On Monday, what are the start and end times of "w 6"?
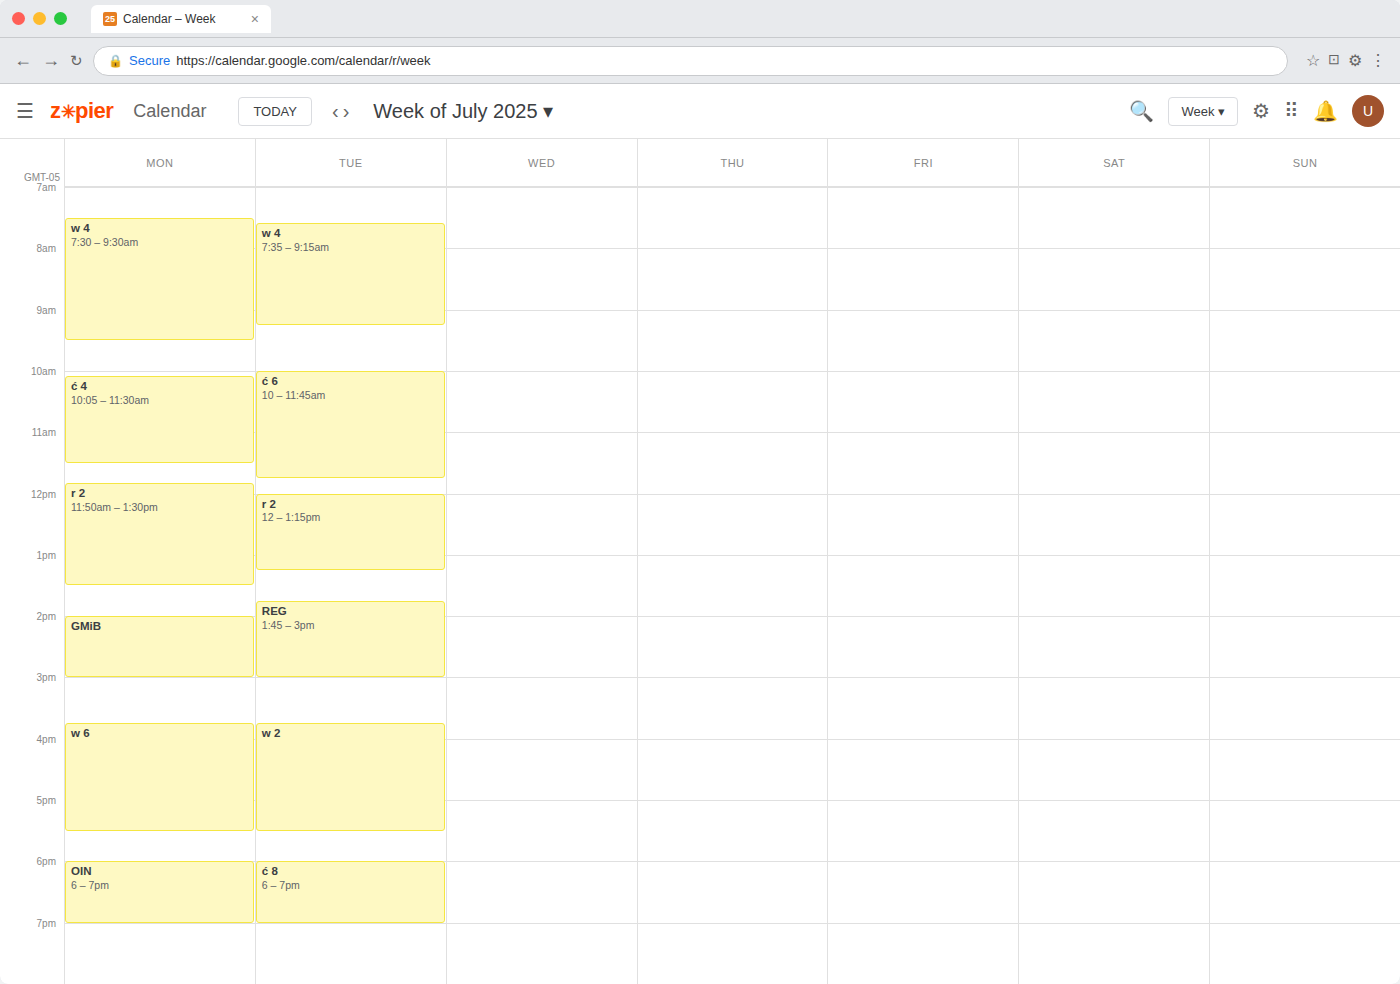
15:45 to 17:30